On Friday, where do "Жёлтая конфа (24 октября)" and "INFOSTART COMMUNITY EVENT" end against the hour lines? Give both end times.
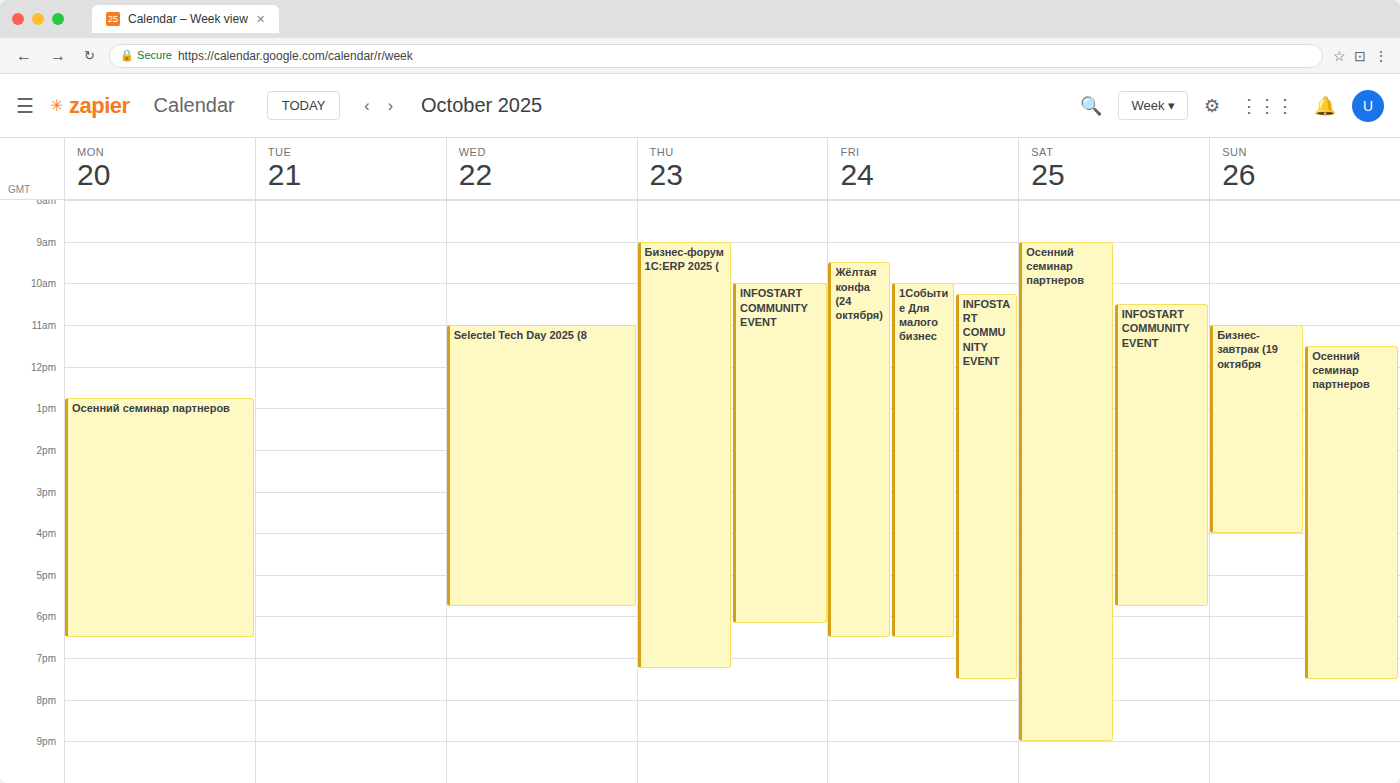
"Жёлтая конфа (24 октября)": 6:30 PM, halfway between the 6 PM and 7 PM lines. "INFOSTART COMMUNITY EVENT": 7:30 PM, halfway between the 7 PM and 8 PM lines.